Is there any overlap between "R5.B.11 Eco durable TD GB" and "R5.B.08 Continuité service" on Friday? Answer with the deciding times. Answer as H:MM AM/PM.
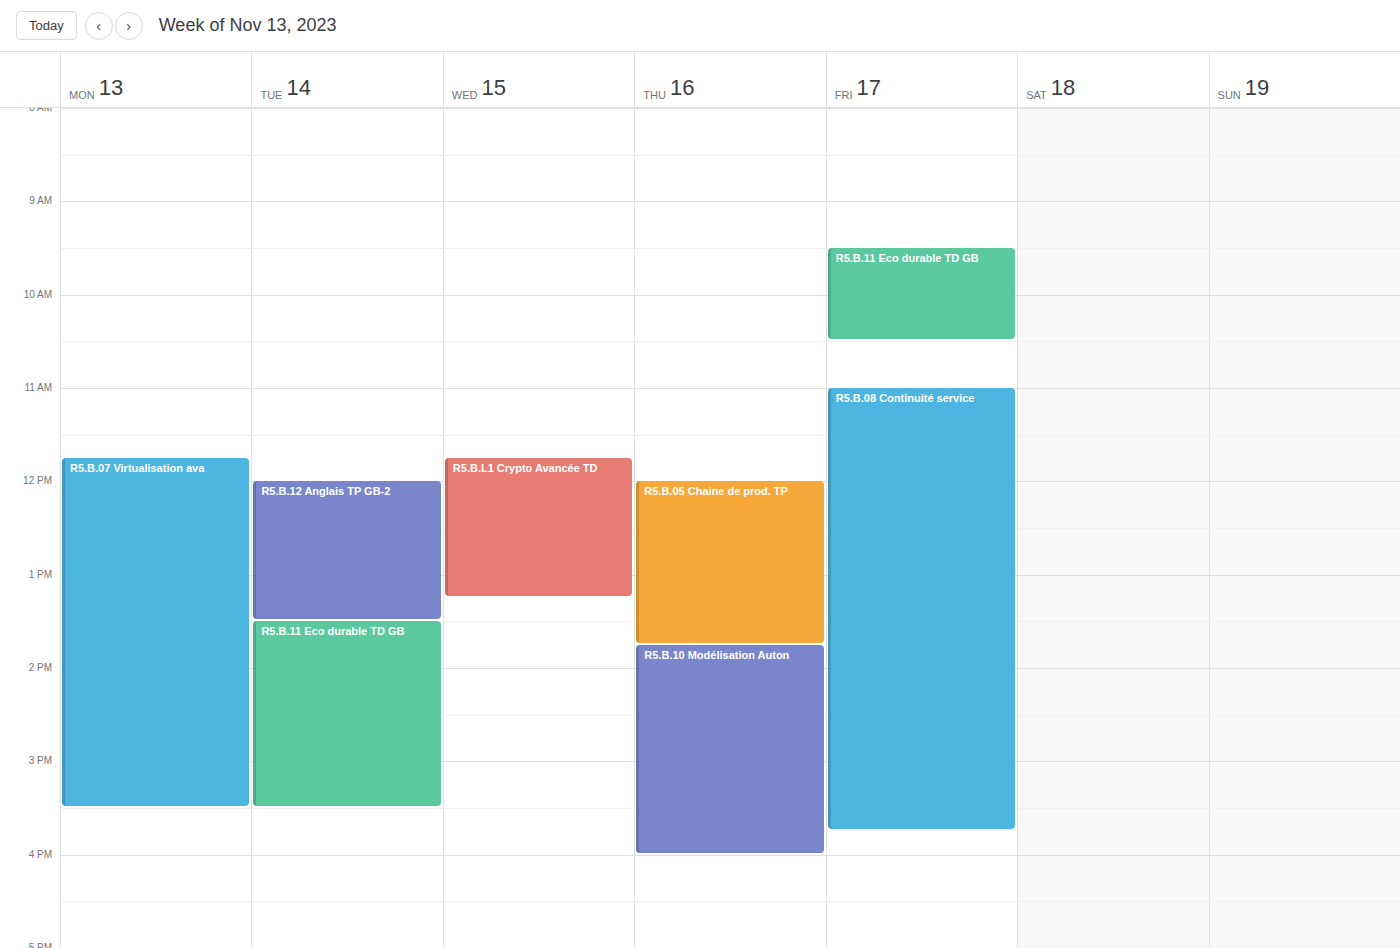
"R5.B.11 Eco durable TD GB" ends at 10:30 AM and "R5.B.08 Continuité service" starts at 11:00 AM -- no overlap.